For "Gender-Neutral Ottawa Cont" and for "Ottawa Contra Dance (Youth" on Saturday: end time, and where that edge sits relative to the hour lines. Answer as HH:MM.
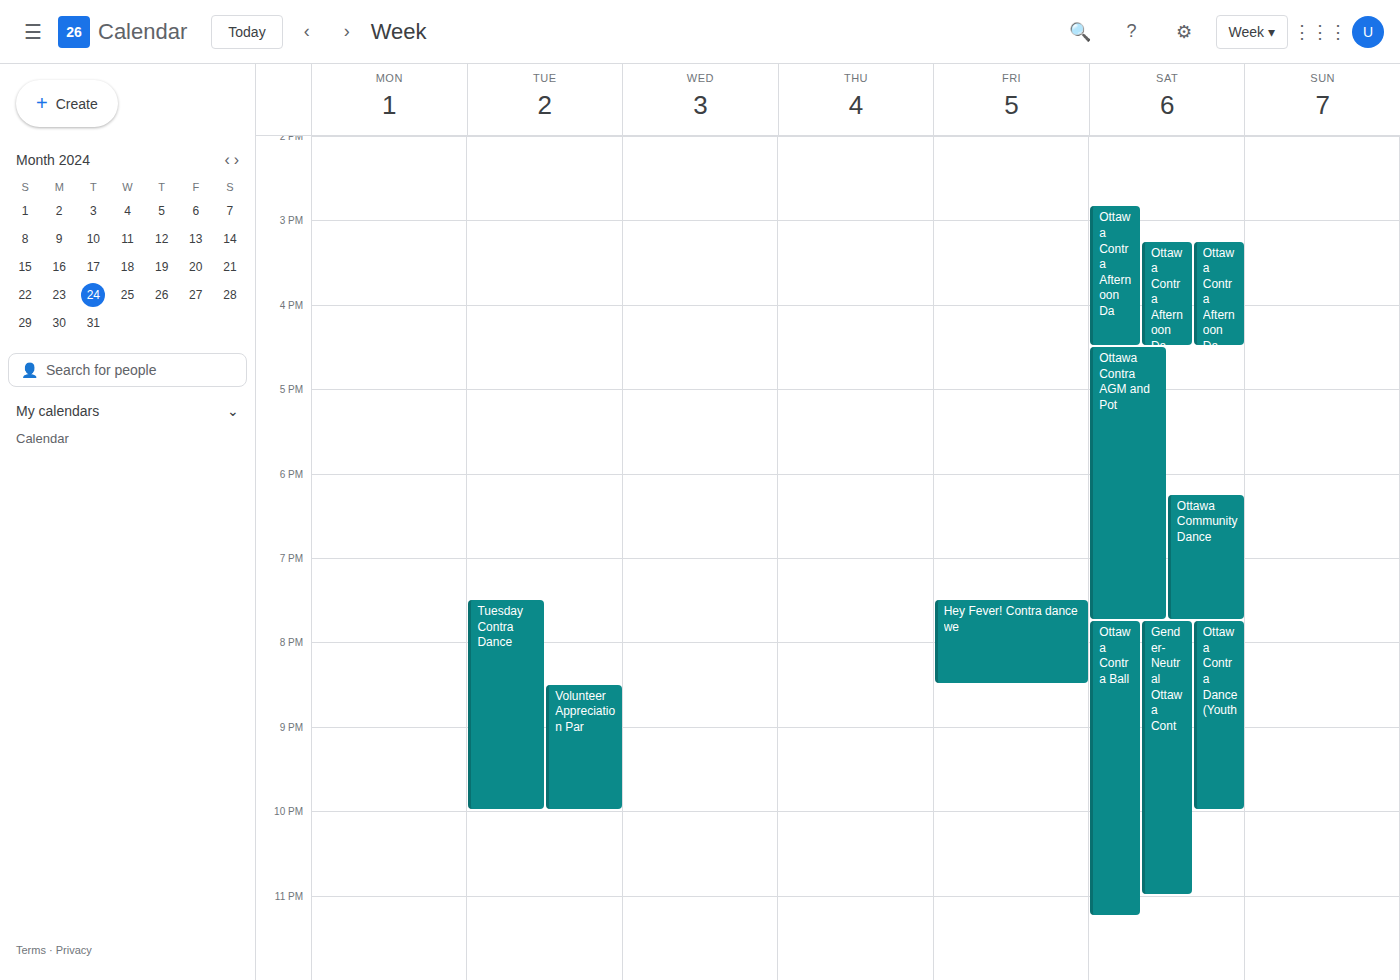
"Gender-Neutral Ottawa Cont": 23:00, exactly on the 23:00 line. "Ottawa Contra Dance (Youth": 22:00, exactly on the 22:00 line.